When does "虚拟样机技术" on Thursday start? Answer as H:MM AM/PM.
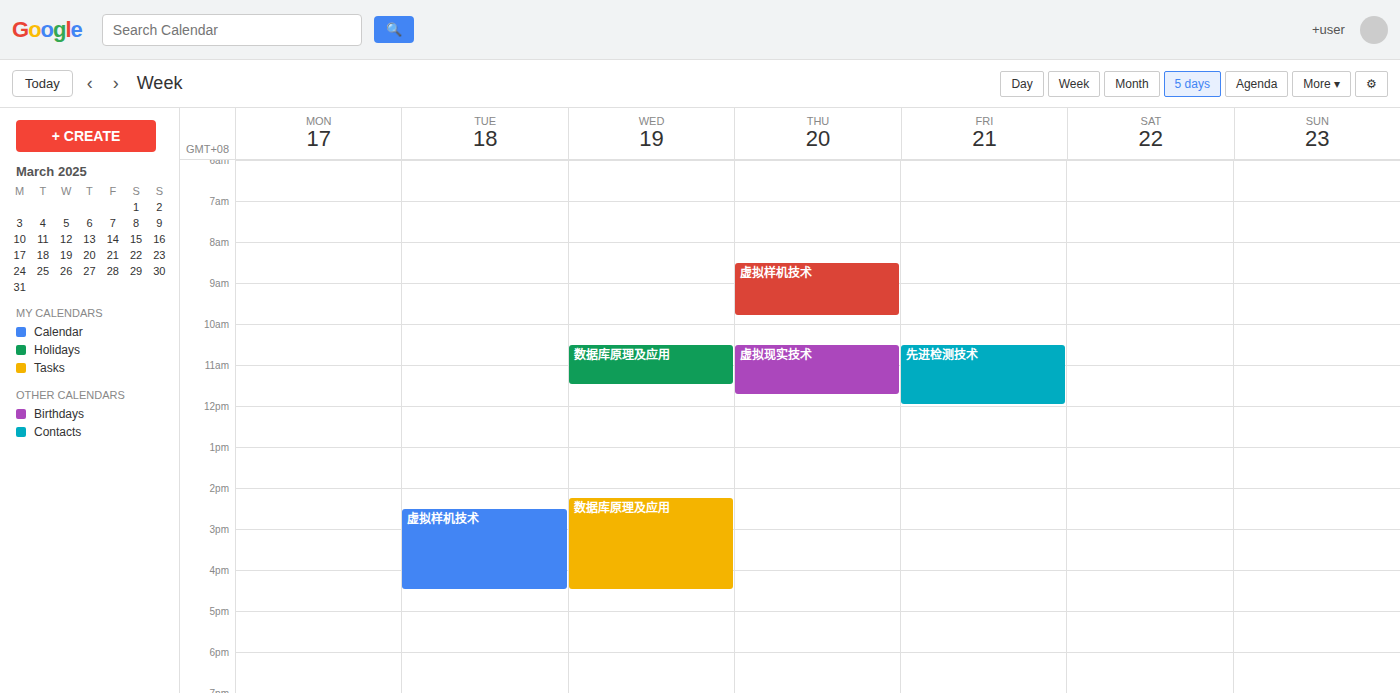
8:30 AM